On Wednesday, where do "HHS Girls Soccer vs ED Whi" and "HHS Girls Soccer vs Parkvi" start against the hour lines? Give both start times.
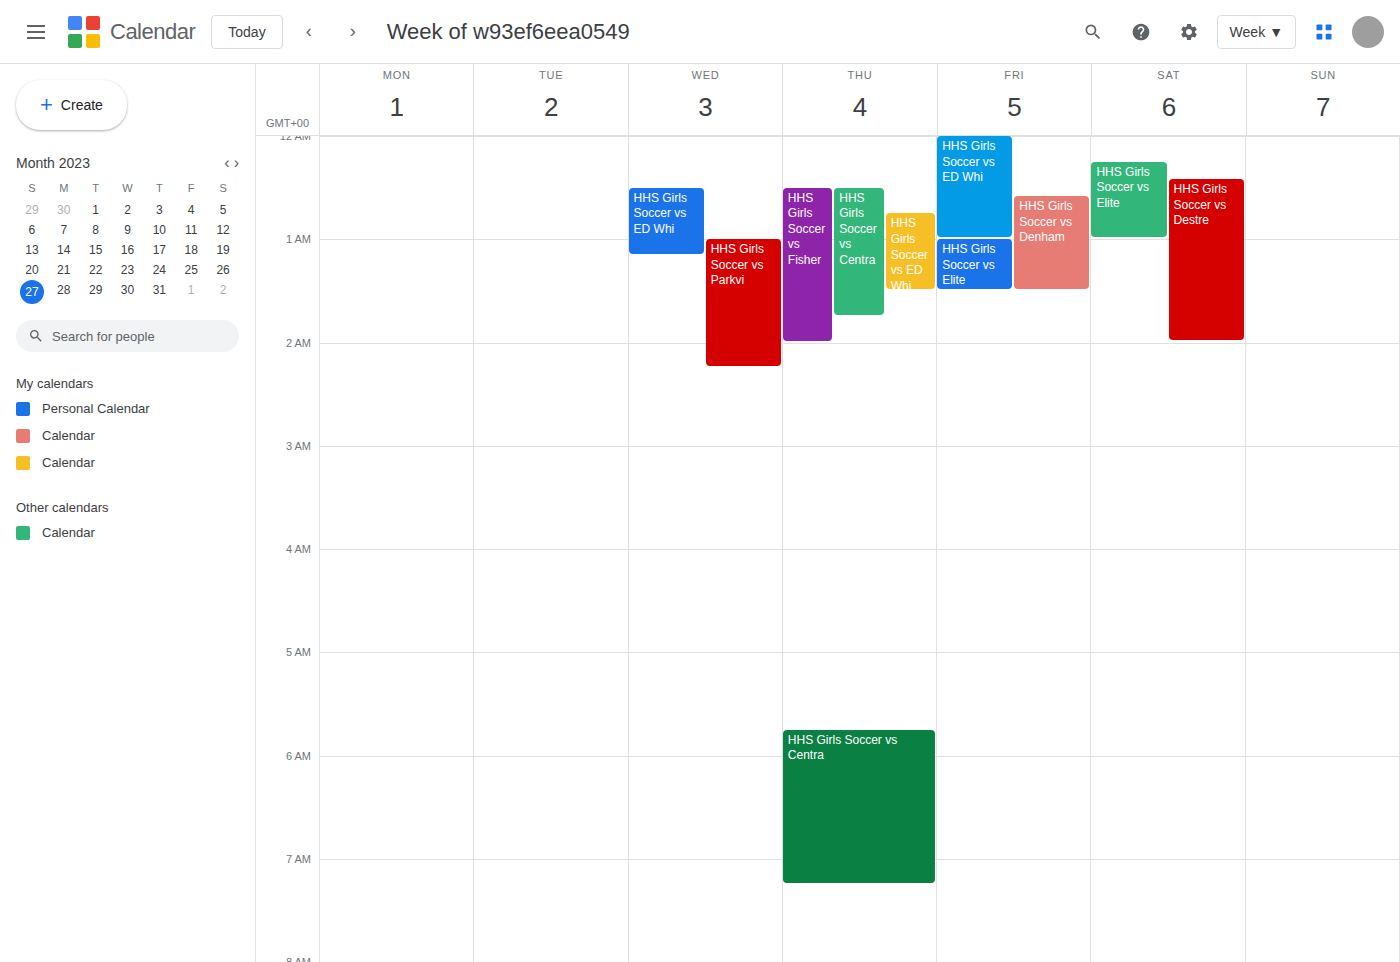
"HHS Girls Soccer vs ED Whi": 12:30 AM, halfway between the 12 AM and 1 AM lines. "HHS Girls Soccer vs Parkvi": 1:00 AM, exactly on the 1 AM line.